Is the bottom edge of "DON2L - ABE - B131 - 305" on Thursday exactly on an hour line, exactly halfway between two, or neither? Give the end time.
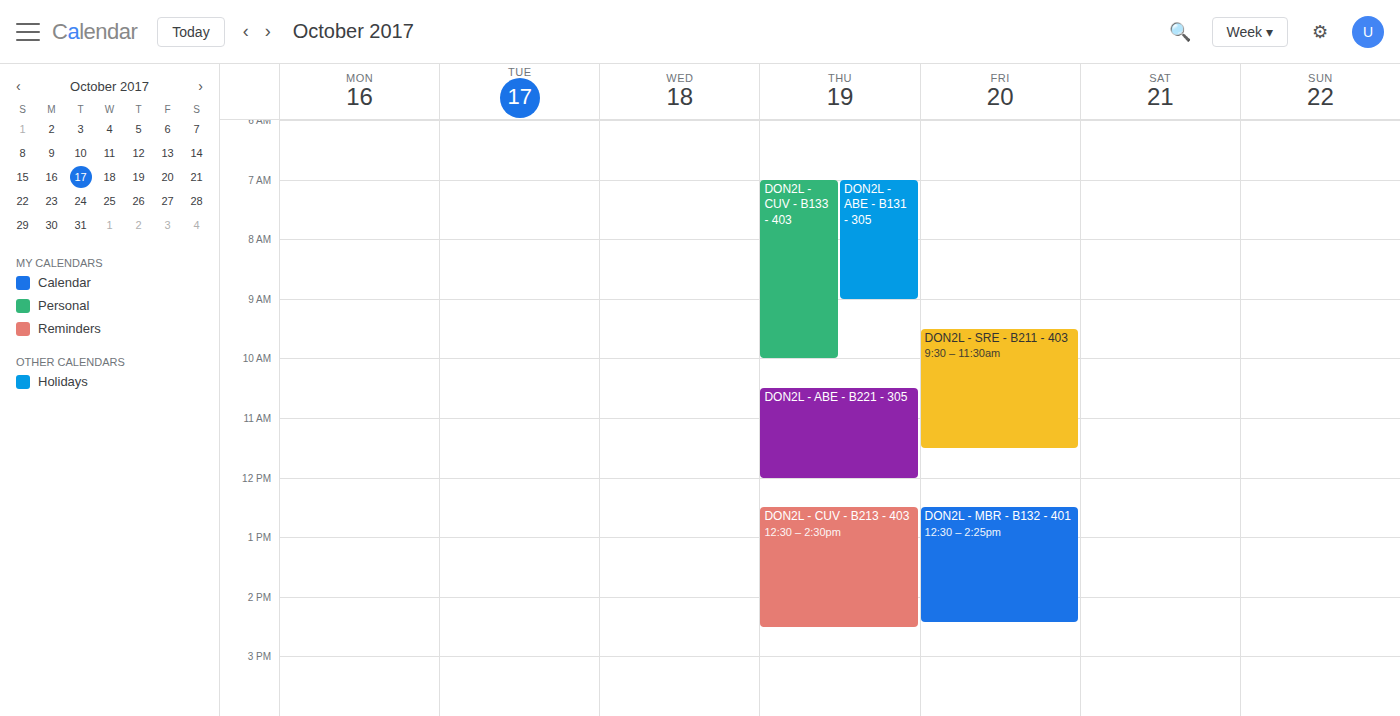
9:00 AM -- exactly on the 9 AM line.